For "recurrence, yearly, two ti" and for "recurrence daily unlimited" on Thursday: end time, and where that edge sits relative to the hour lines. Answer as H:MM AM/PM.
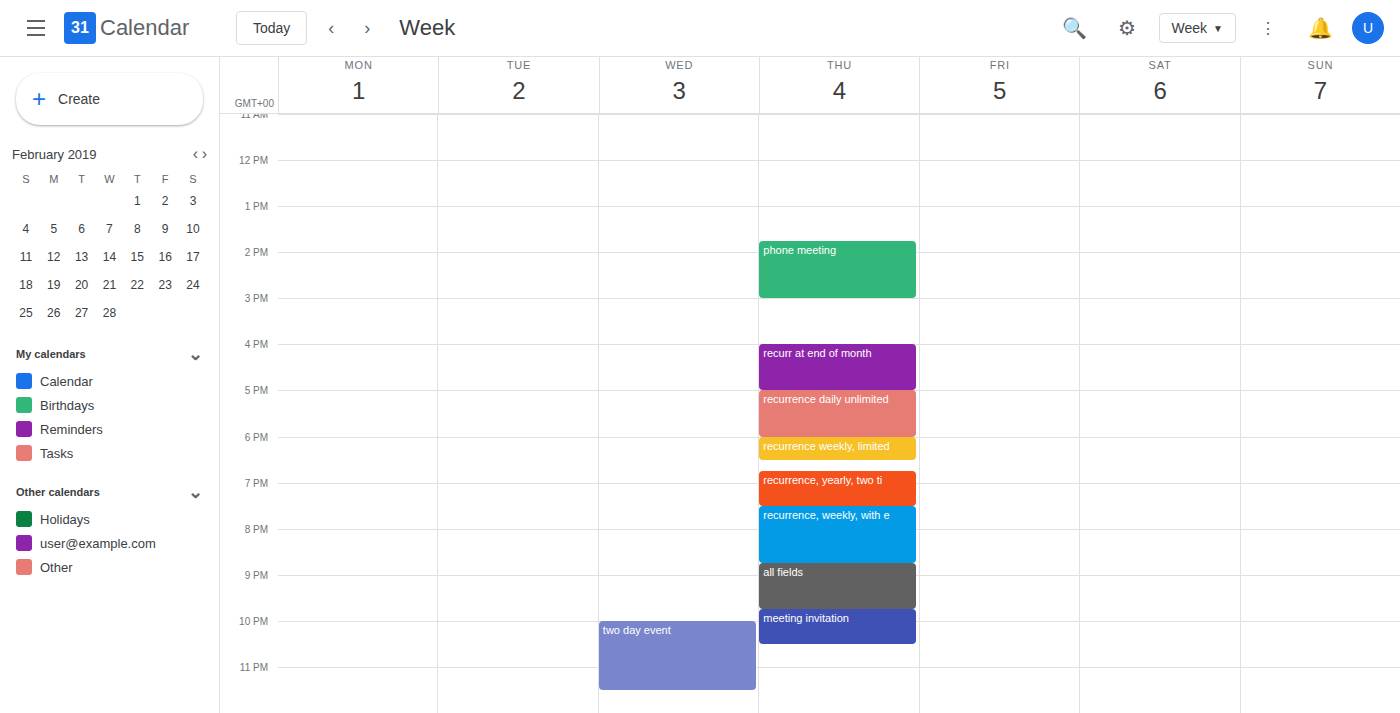
"recurrence, yearly, two ti": 7:30 PM, halfway between the 7 PM and 8 PM lines. "recurrence daily unlimited": 6:00 PM, exactly on the 6 PM line.